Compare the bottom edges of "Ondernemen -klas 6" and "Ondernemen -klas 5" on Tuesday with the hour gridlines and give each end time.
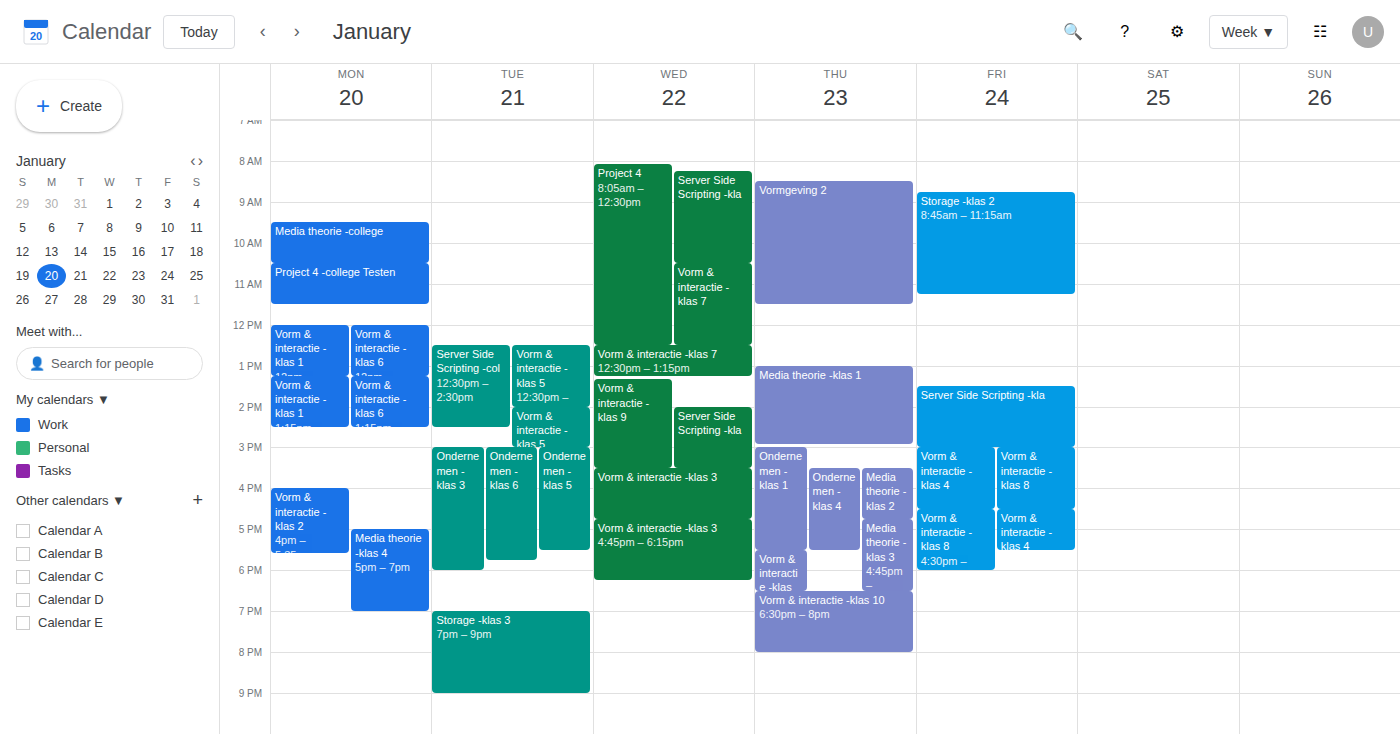
"Ondernemen -klas 6": 5:45 PM, neither: three quarters of the way from the 5 PM line to the 6 PM line. "Ondernemen -klas 5": 5:30 PM, halfway between the 5 PM and 6 PM lines.